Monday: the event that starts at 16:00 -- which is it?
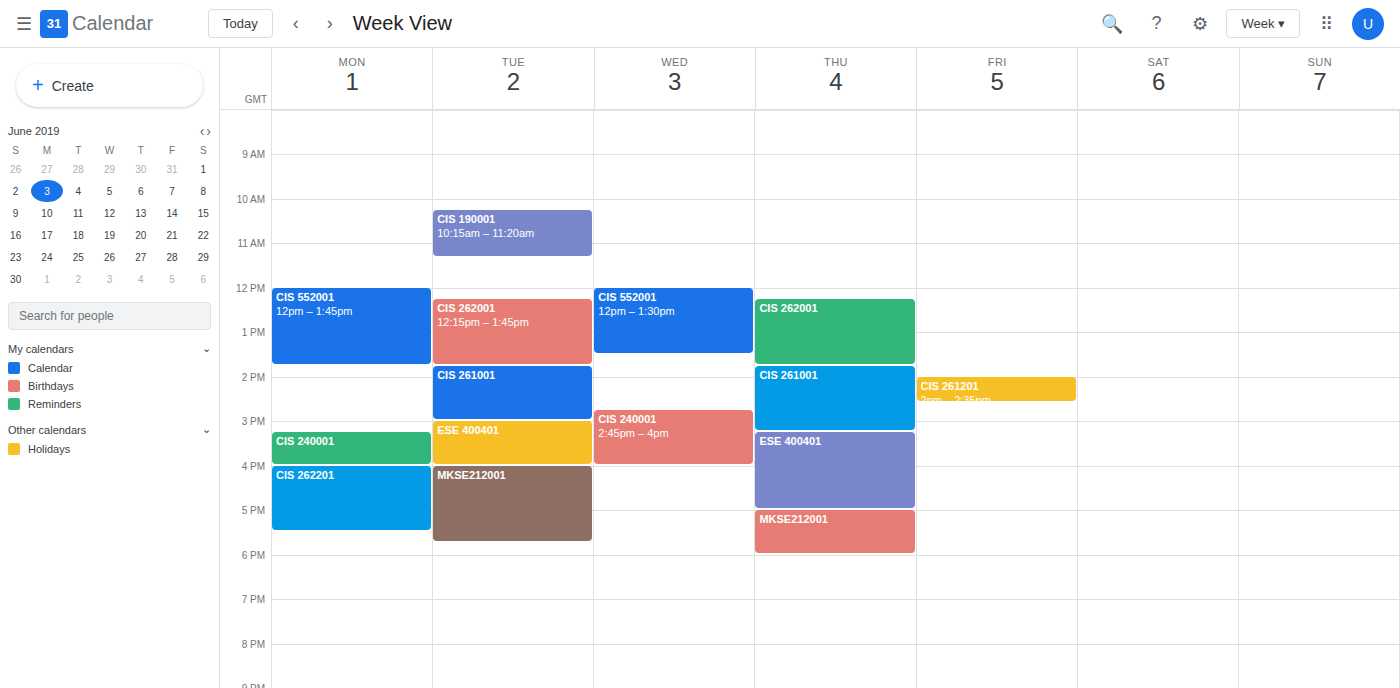
"CIS 262201"